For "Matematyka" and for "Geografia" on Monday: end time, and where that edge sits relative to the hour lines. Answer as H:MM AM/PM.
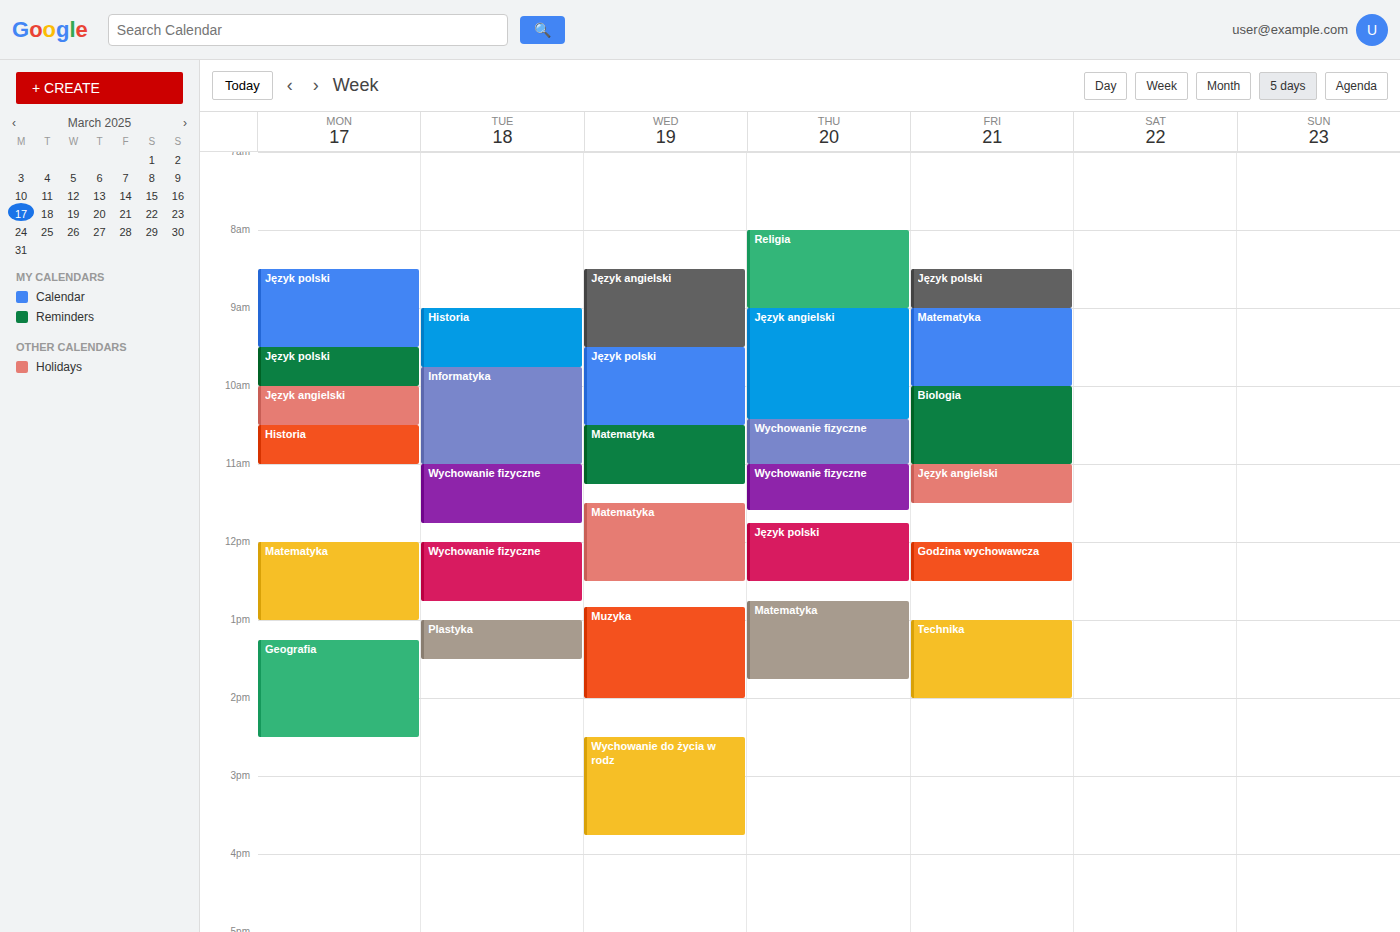
"Matematyka": 1:00 PM, exactly on the 1 PM line. "Geografia": 2:30 PM, halfway between the 2 PM and 3 PM lines.